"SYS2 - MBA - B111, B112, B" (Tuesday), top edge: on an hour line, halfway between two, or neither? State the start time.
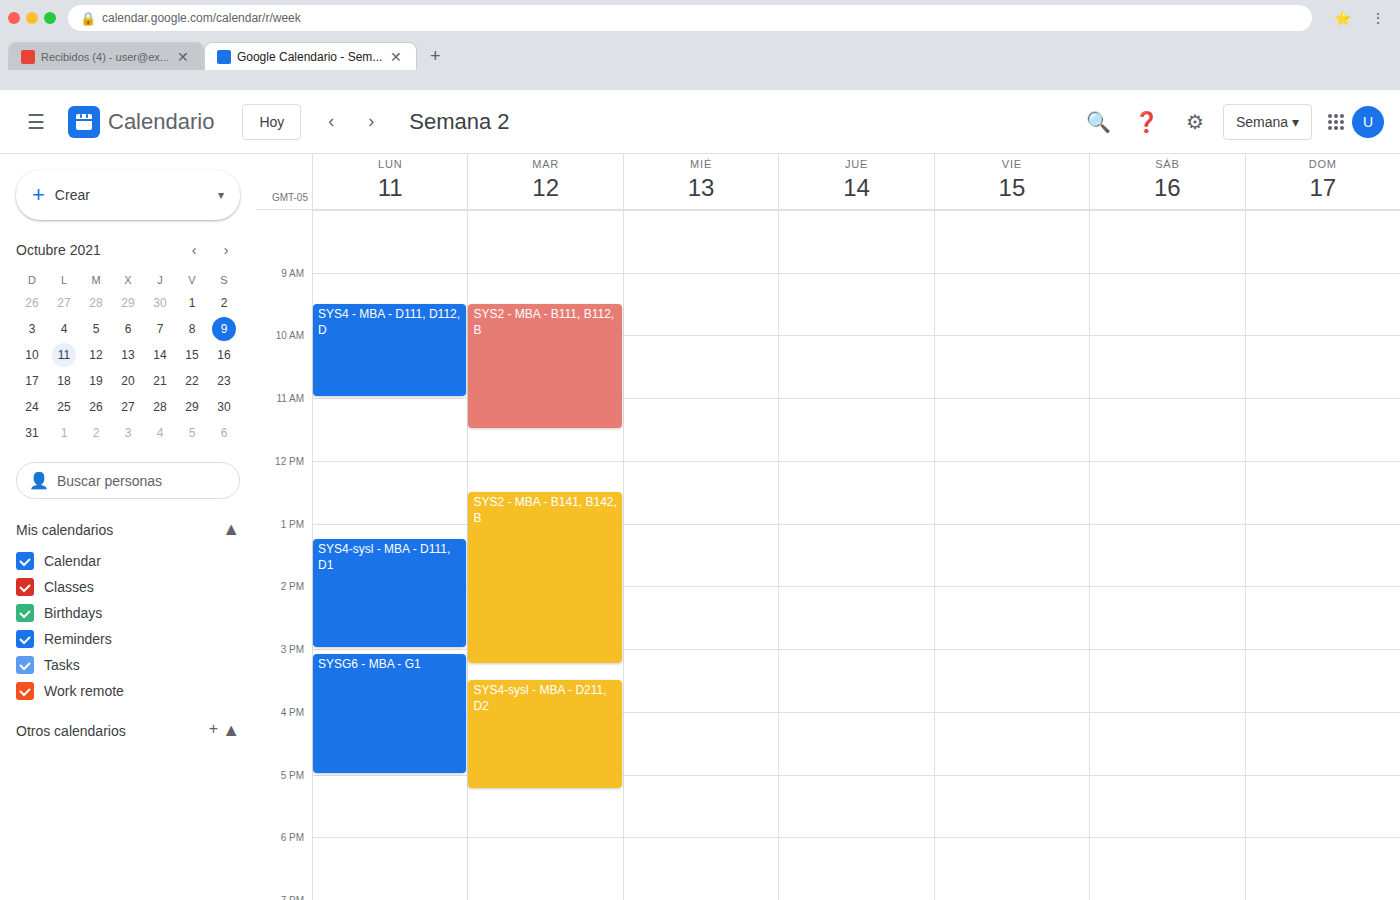
9:30 AM -- halfway between the 9 AM and 10 AM lines.